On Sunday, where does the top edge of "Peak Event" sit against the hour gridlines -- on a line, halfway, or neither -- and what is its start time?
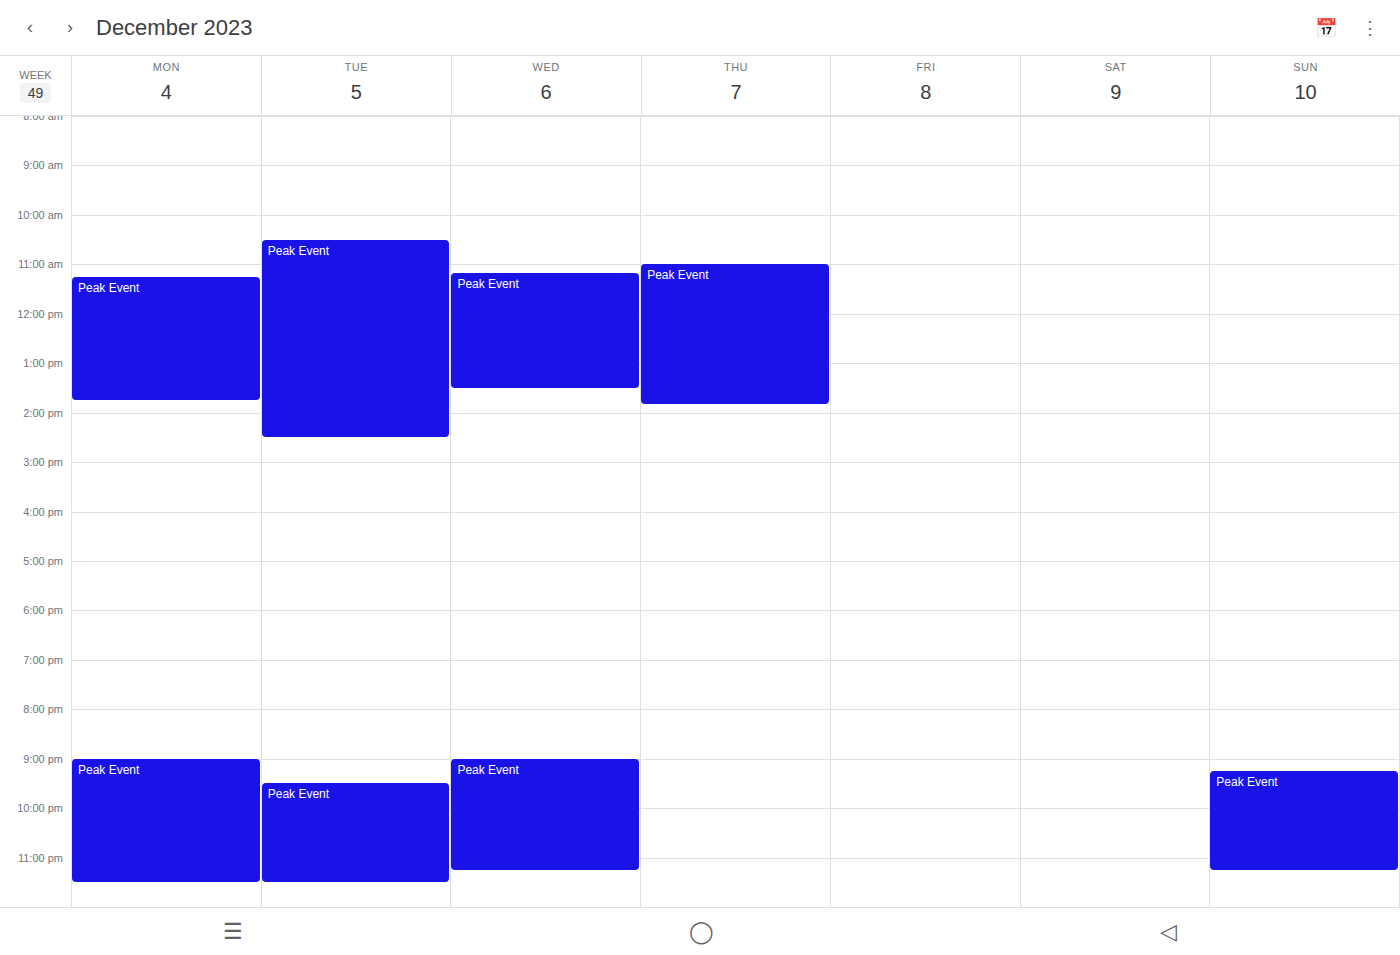
9:15 PM -- neither: a quarter of the way from the 9 PM line to the 10 PM line.